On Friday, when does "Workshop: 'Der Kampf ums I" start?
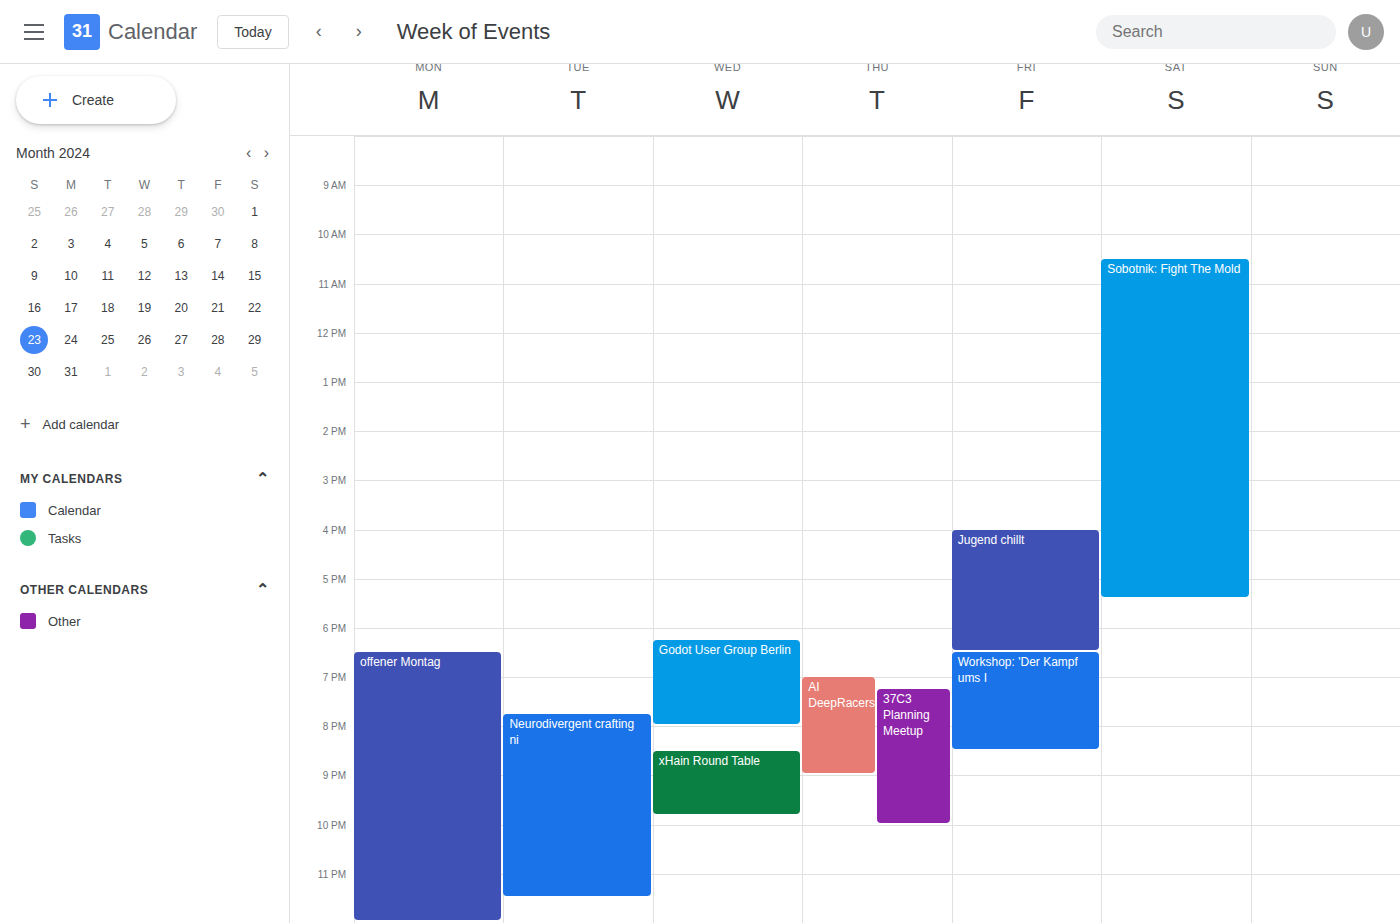
6:30 PM